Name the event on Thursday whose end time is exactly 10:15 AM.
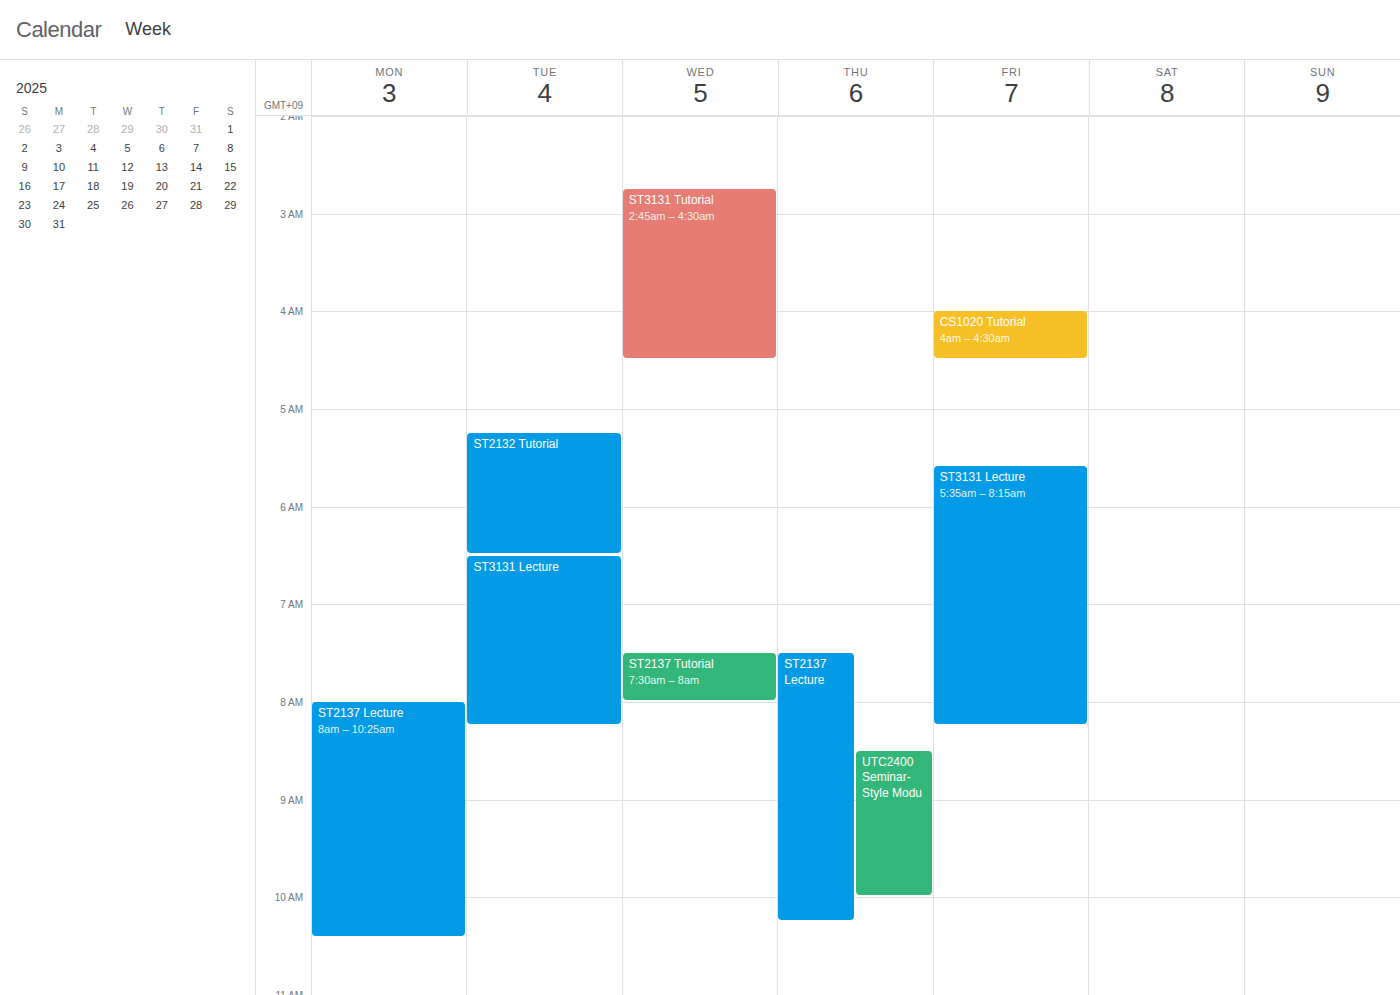
"ST2137 Lecture"